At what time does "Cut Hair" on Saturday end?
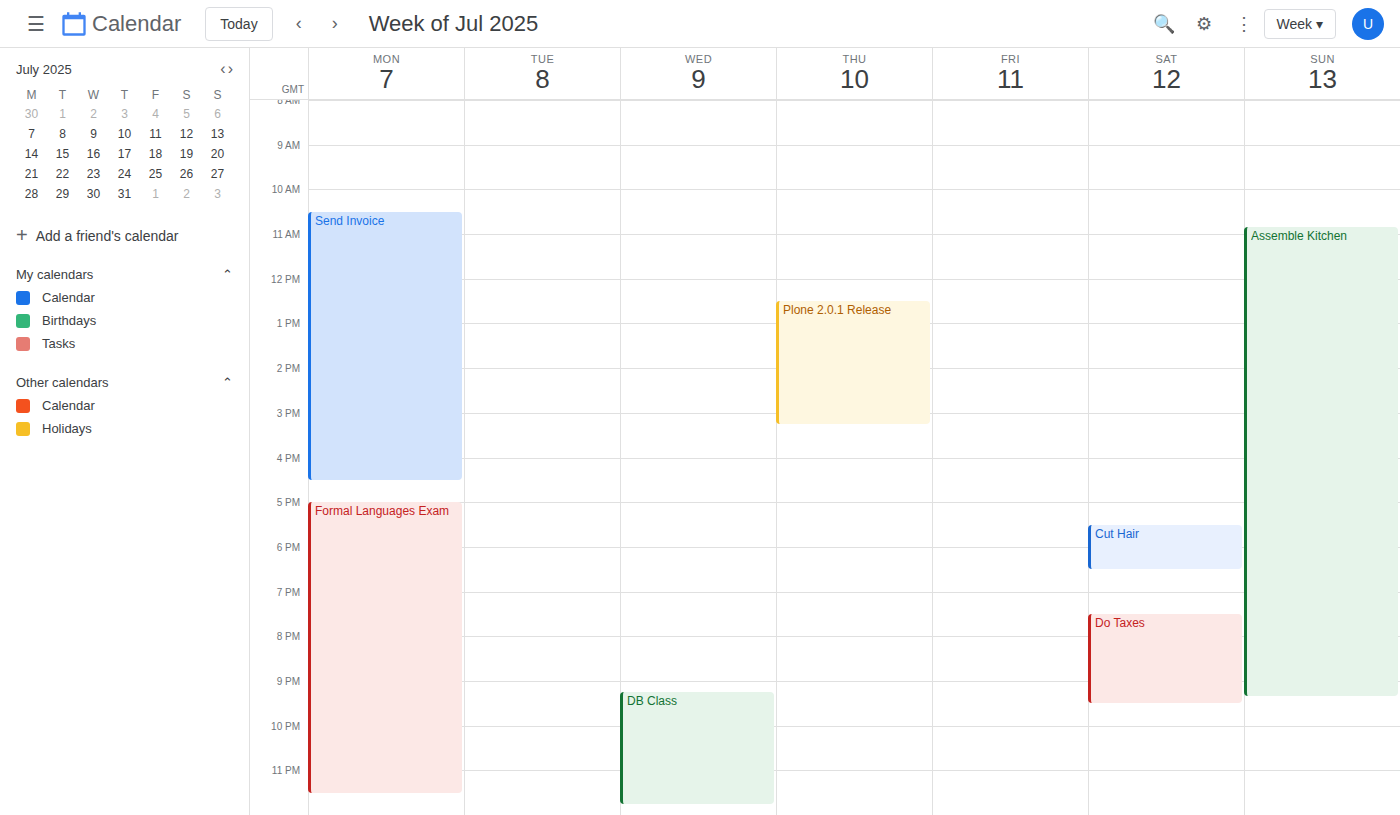
6:30 PM